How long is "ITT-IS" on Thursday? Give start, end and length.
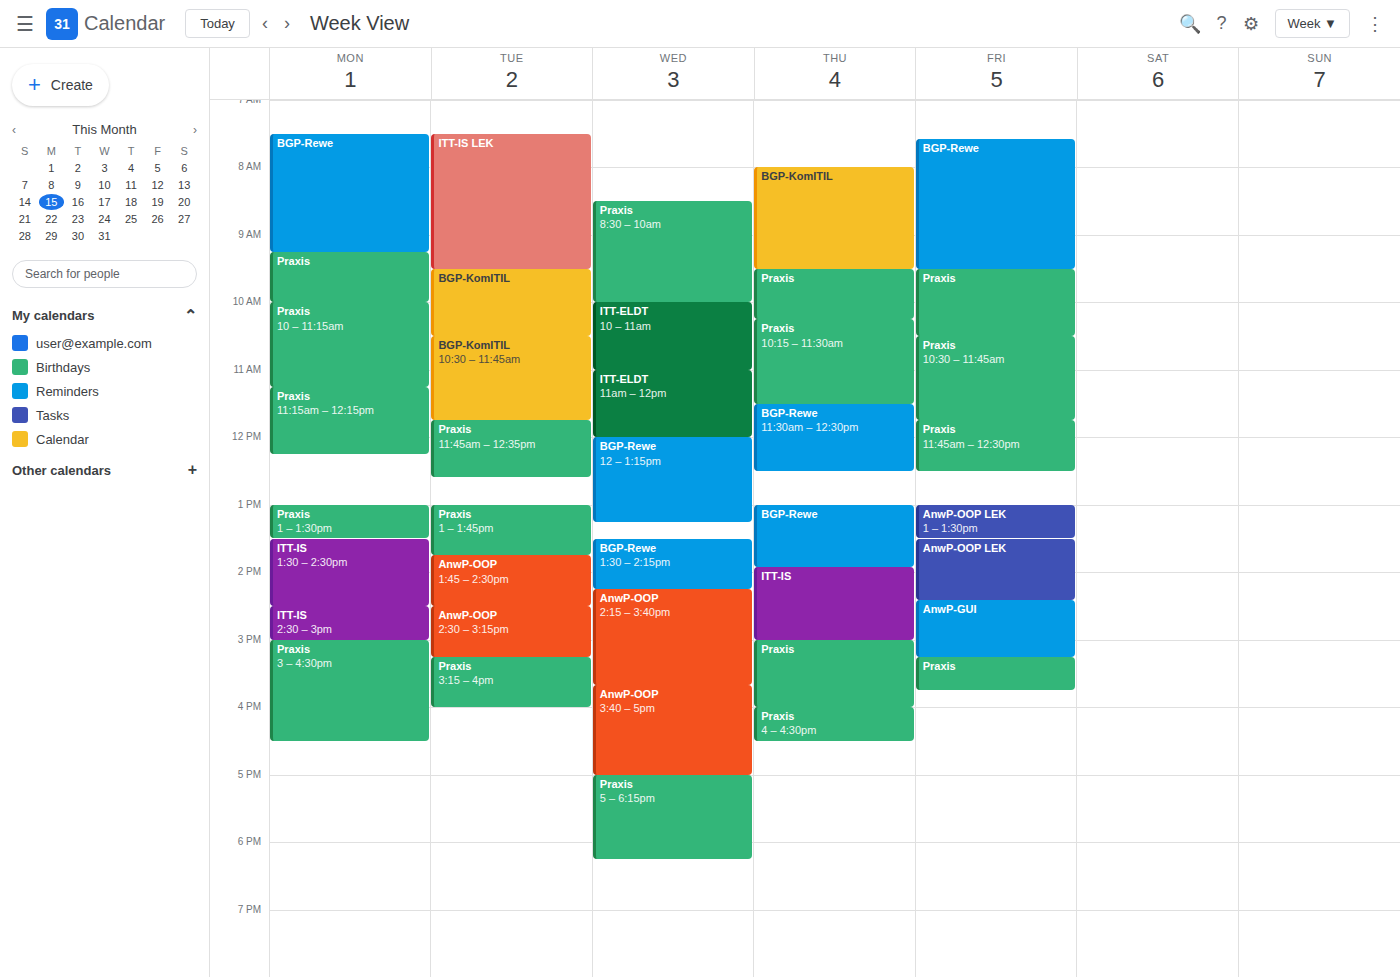
1:55 PM to 3:00 PM, 1 hour 5 minutes